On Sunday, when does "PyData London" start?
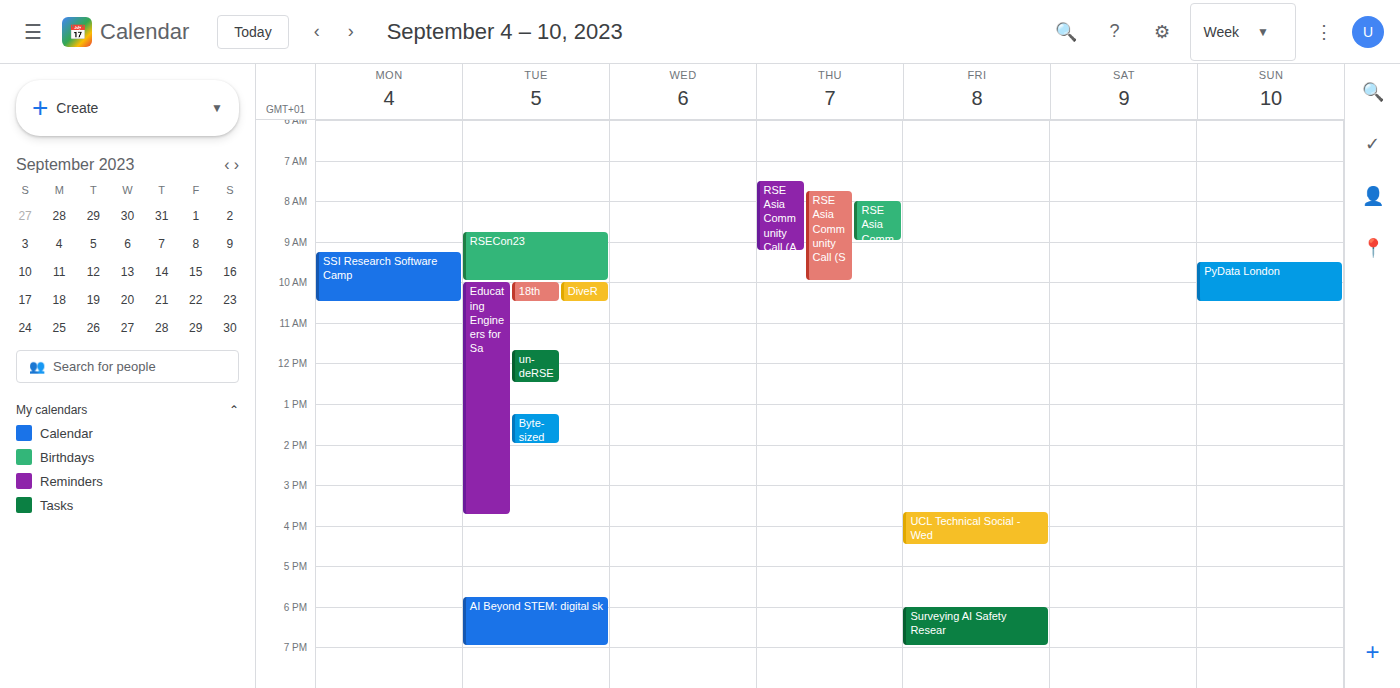
09:30